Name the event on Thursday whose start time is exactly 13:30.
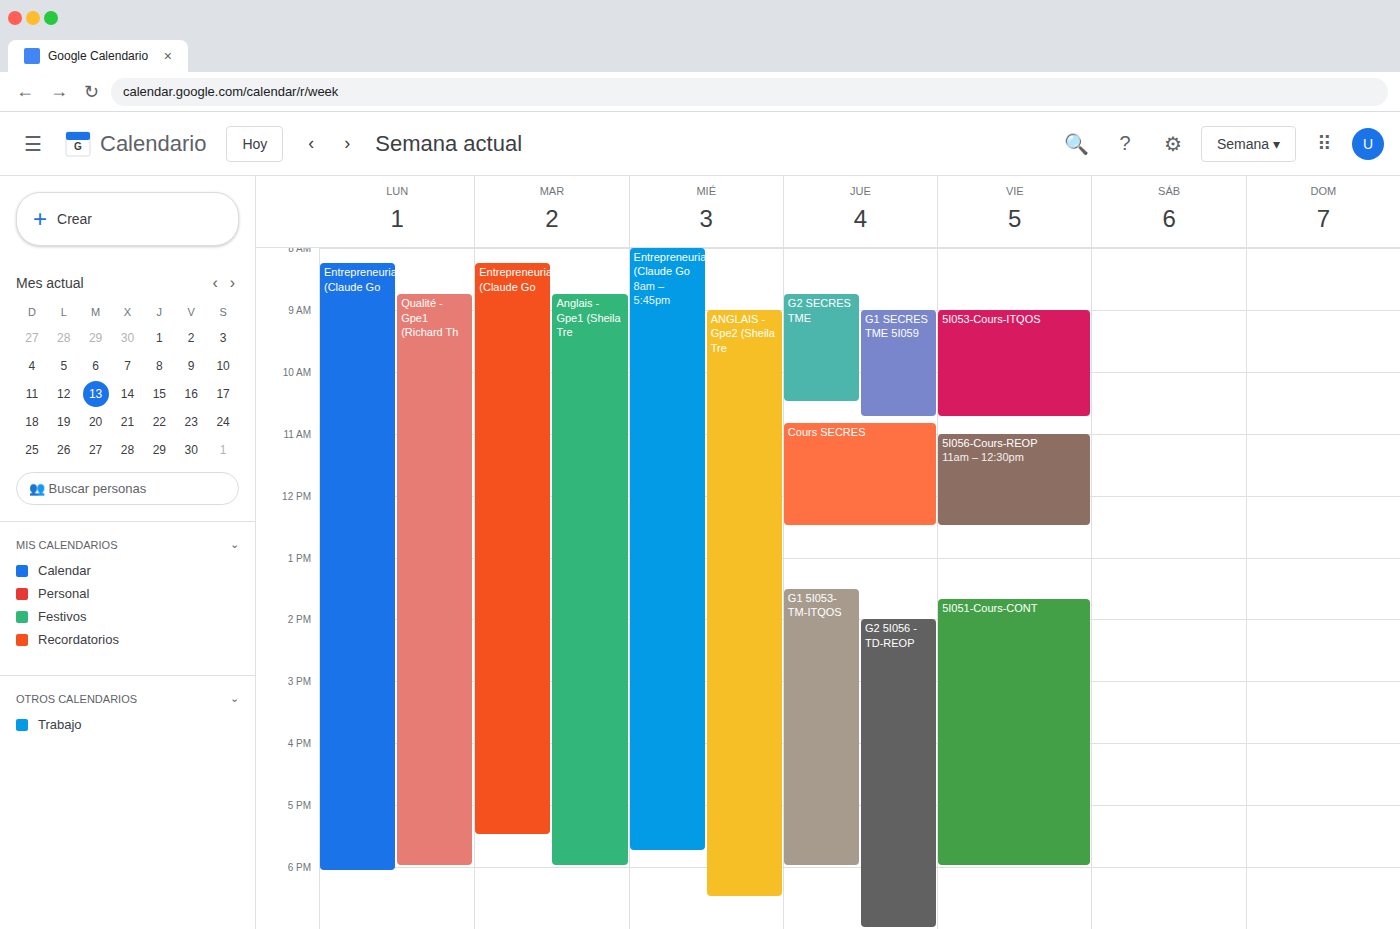
"G1 5I053-TM-ITQOS"